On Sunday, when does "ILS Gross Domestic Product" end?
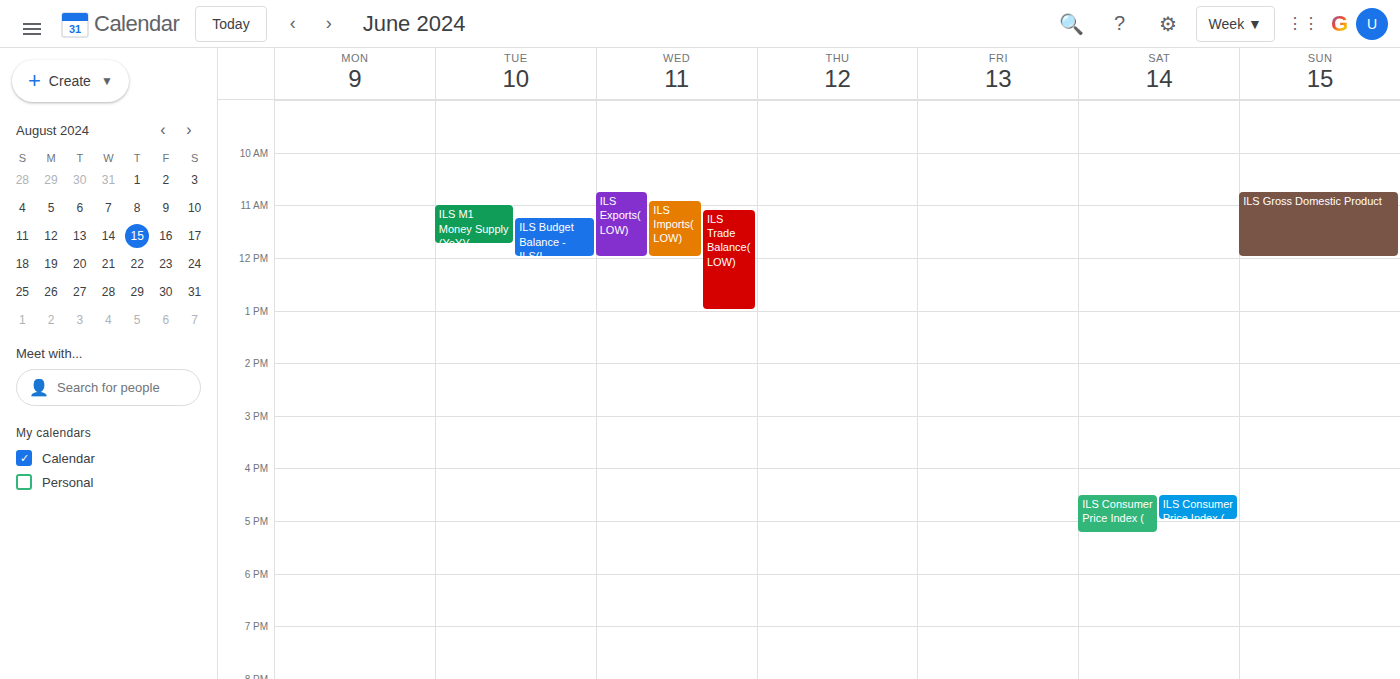
12:00 PM